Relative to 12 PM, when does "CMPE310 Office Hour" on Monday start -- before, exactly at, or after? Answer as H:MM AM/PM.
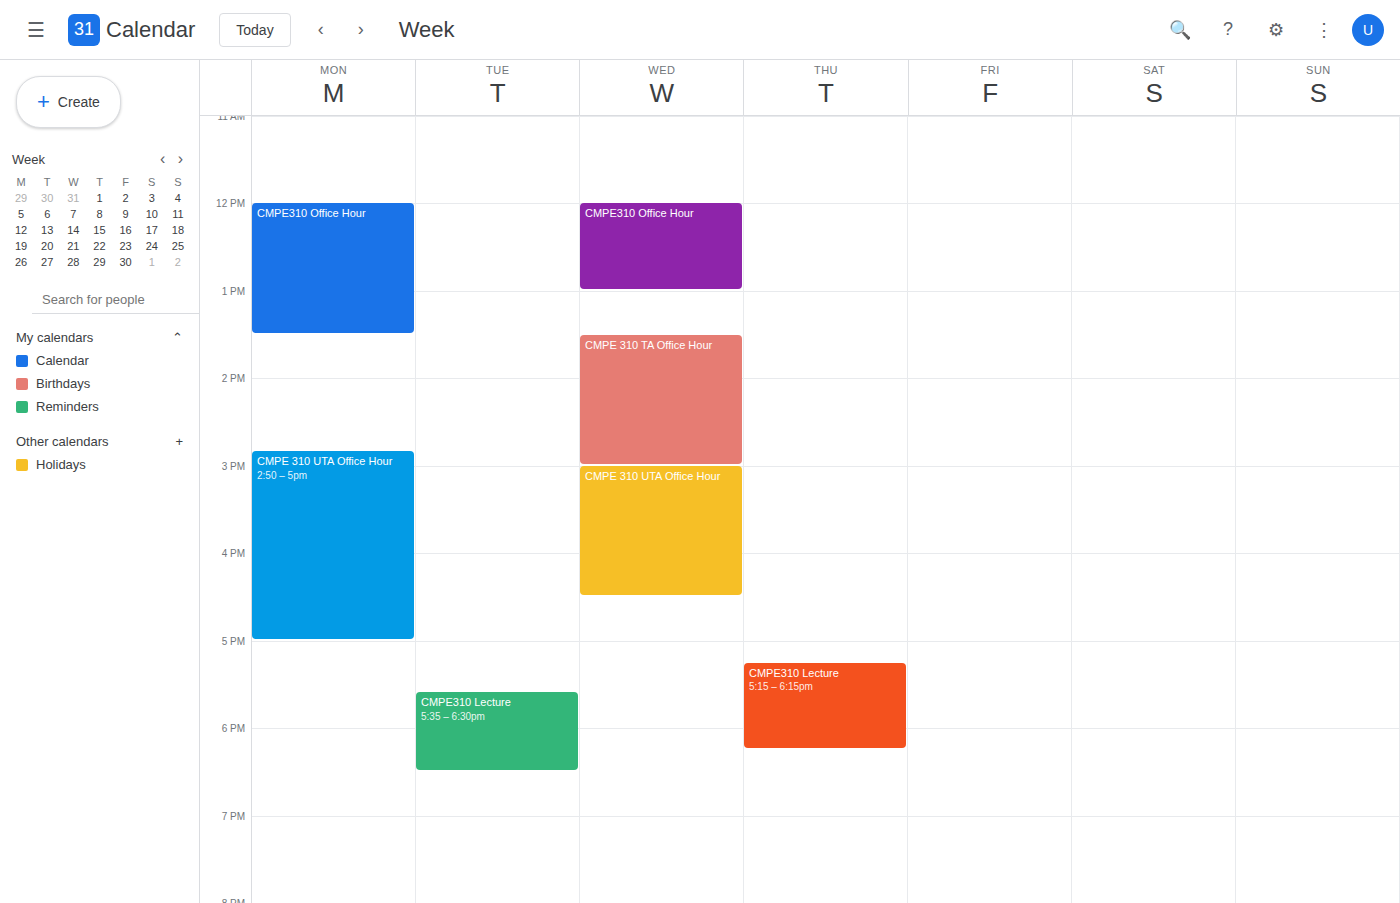
12:00 PM -- exactly at 12 PM, on the 12 PM line.